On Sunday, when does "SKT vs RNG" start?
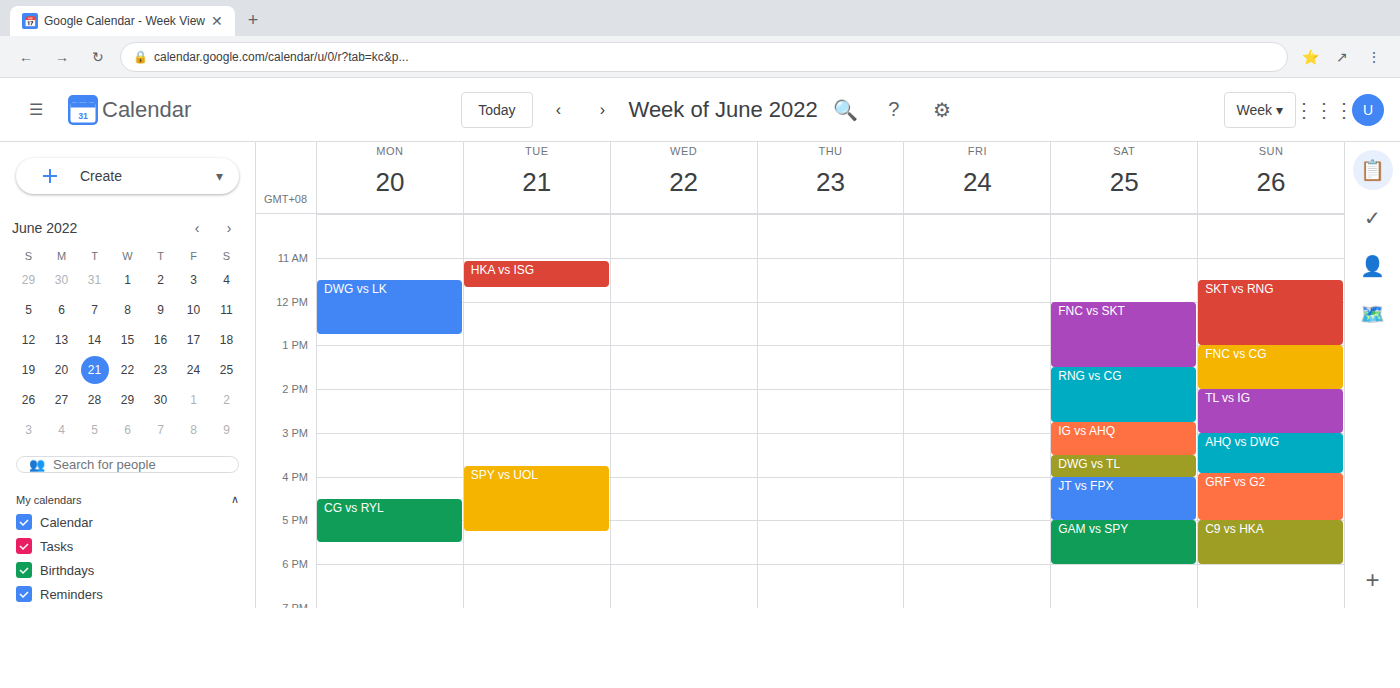
11:30 AM